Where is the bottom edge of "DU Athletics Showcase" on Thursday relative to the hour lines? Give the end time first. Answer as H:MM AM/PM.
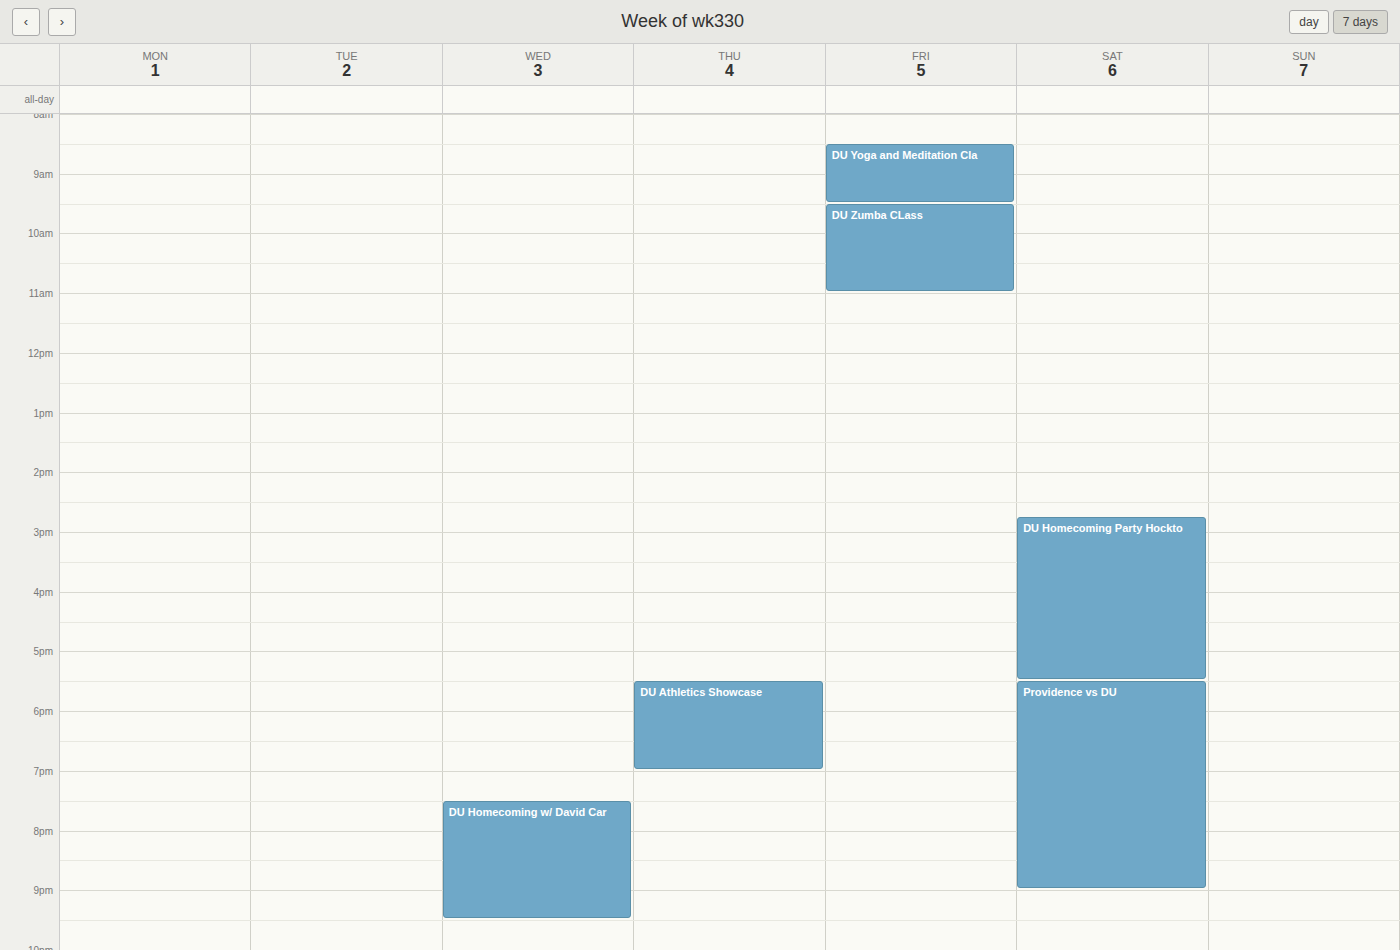
7:00 PM -- exactly on the 7 PM line.